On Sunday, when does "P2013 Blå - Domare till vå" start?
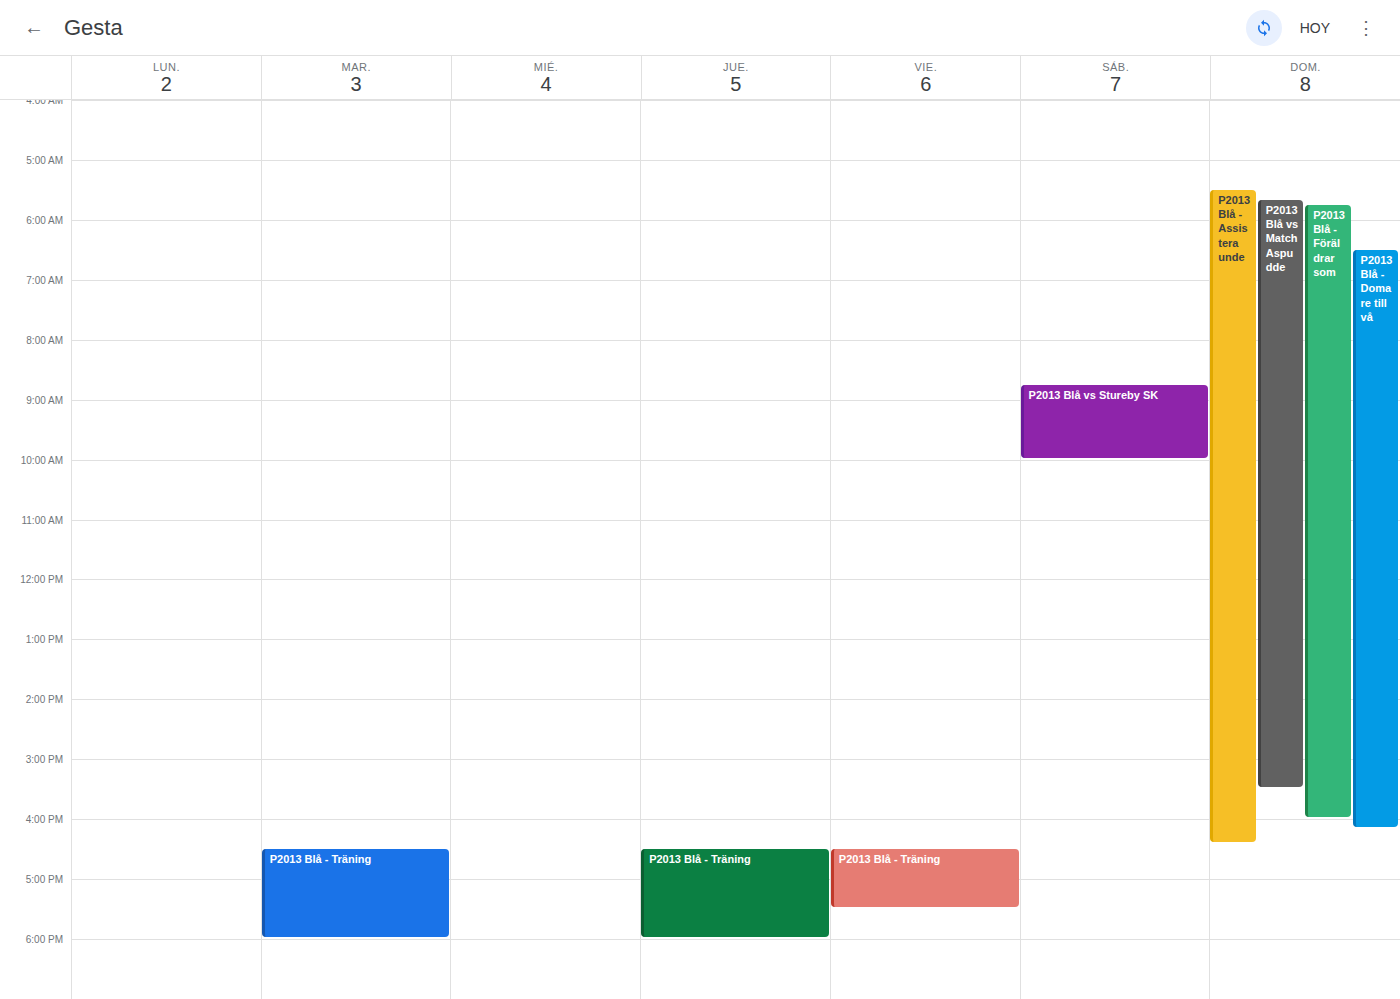
6:30 AM